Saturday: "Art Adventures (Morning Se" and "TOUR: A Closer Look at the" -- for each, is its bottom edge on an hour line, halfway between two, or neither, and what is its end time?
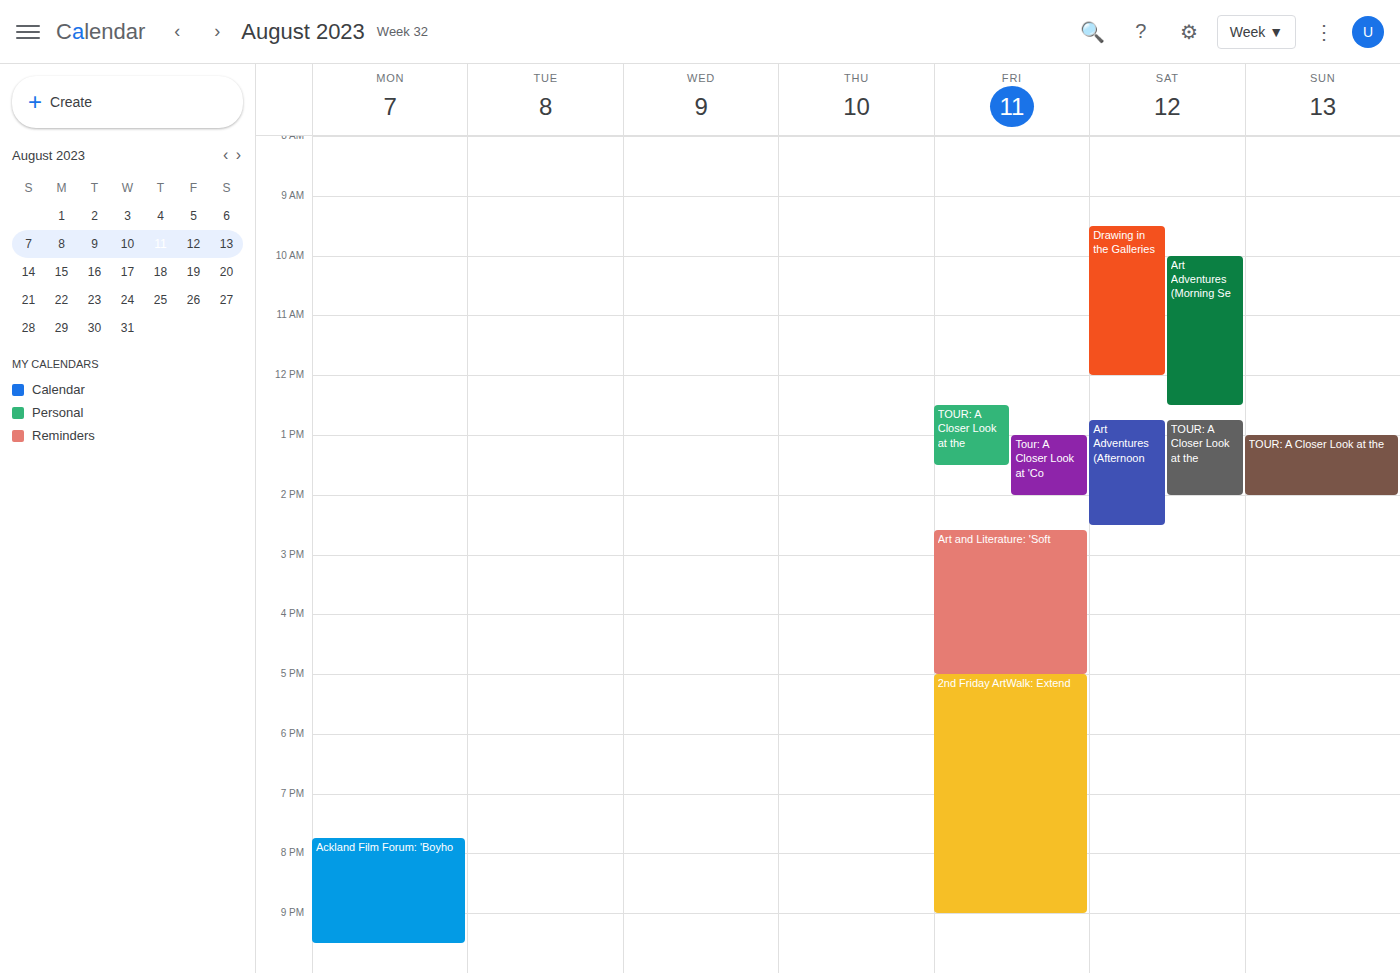
"Art Adventures (Morning Se": 12:30, halfway between the 12:00 and 13:00 lines. "TOUR: A Closer Look at the": 14:00, exactly on the 14:00 line.